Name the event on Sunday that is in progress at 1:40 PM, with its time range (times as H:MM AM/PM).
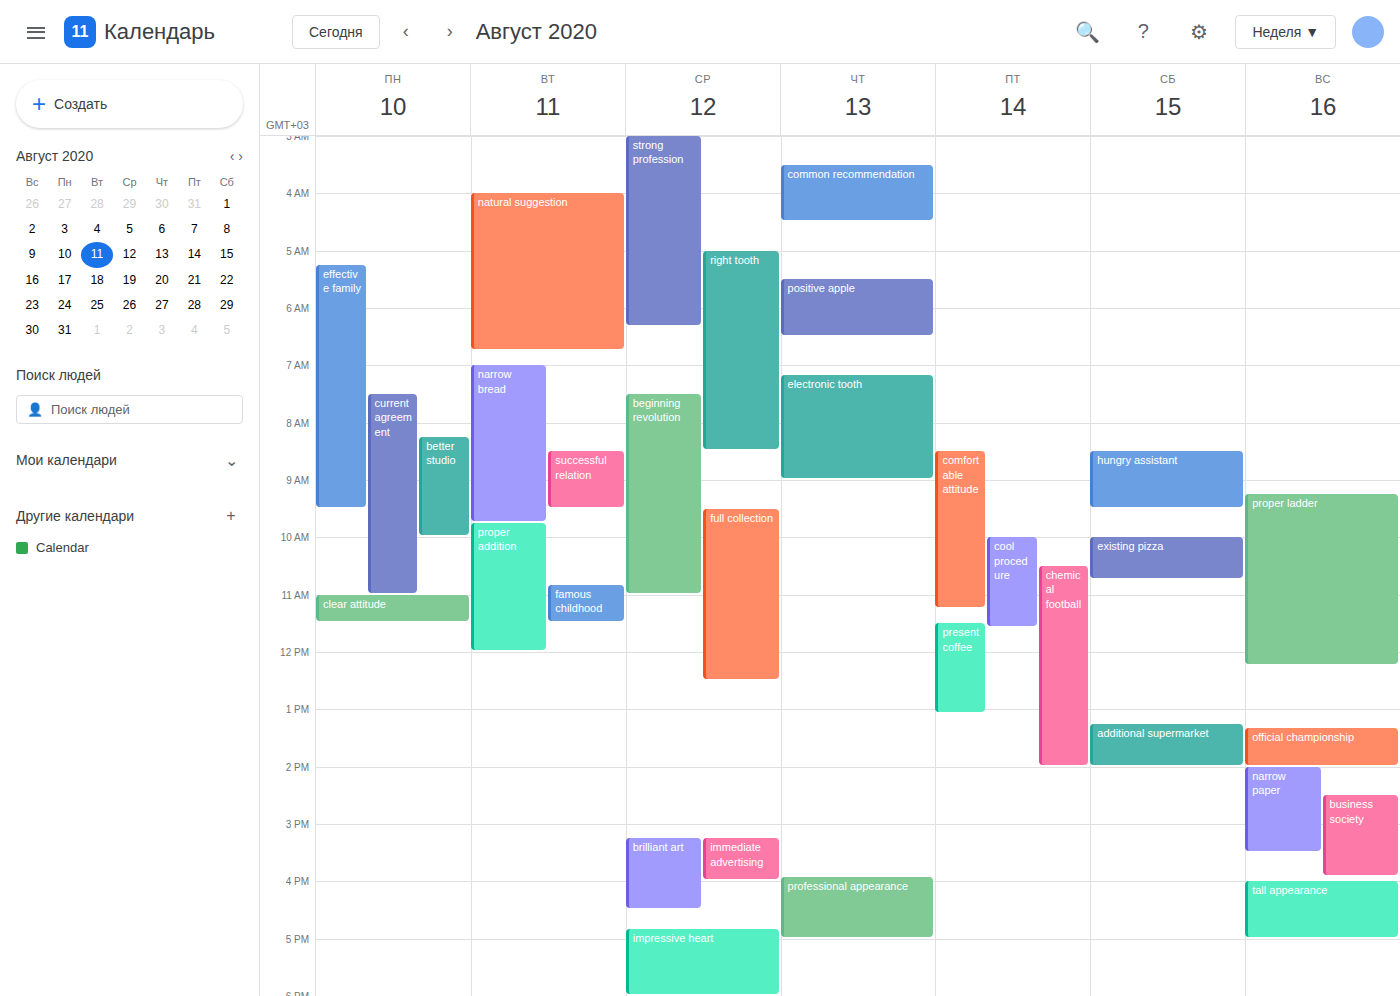
"official championship", 1:20 PM to 2:00 PM